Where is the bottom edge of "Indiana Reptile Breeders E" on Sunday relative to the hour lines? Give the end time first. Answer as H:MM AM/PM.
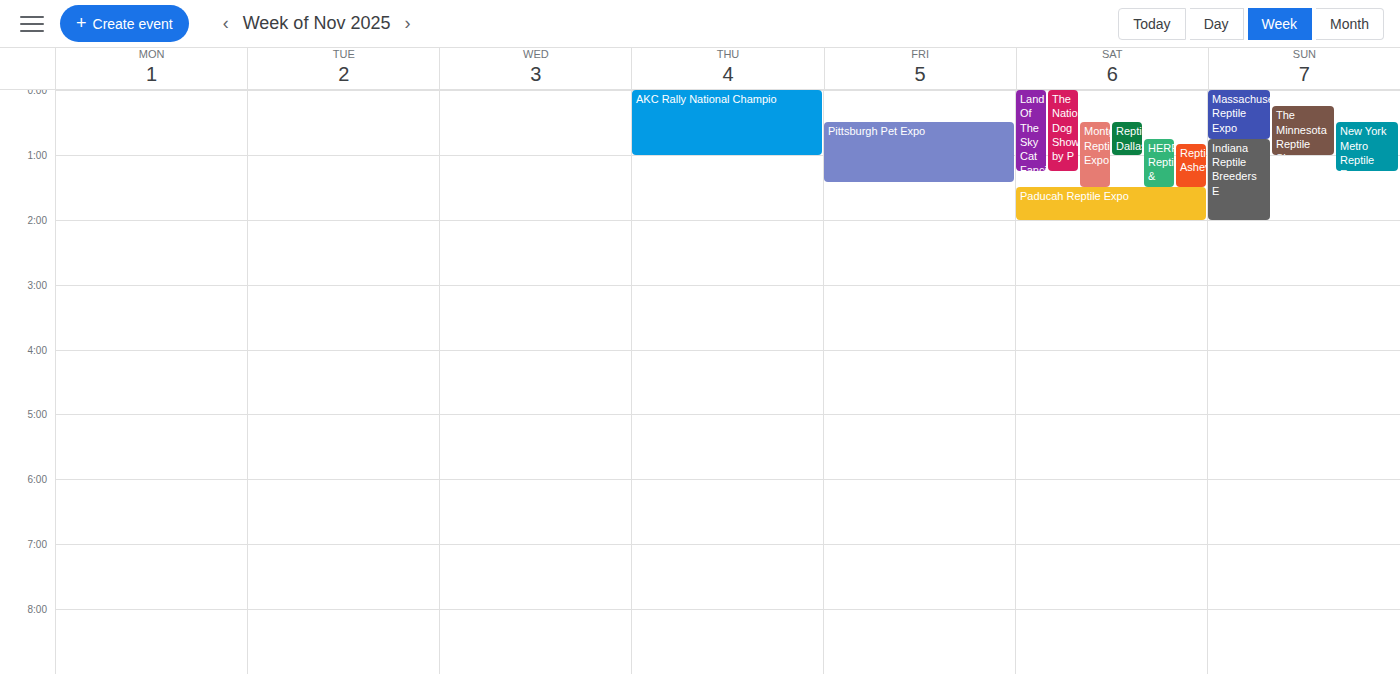
2:00 AM -- exactly on the 2 AM line.